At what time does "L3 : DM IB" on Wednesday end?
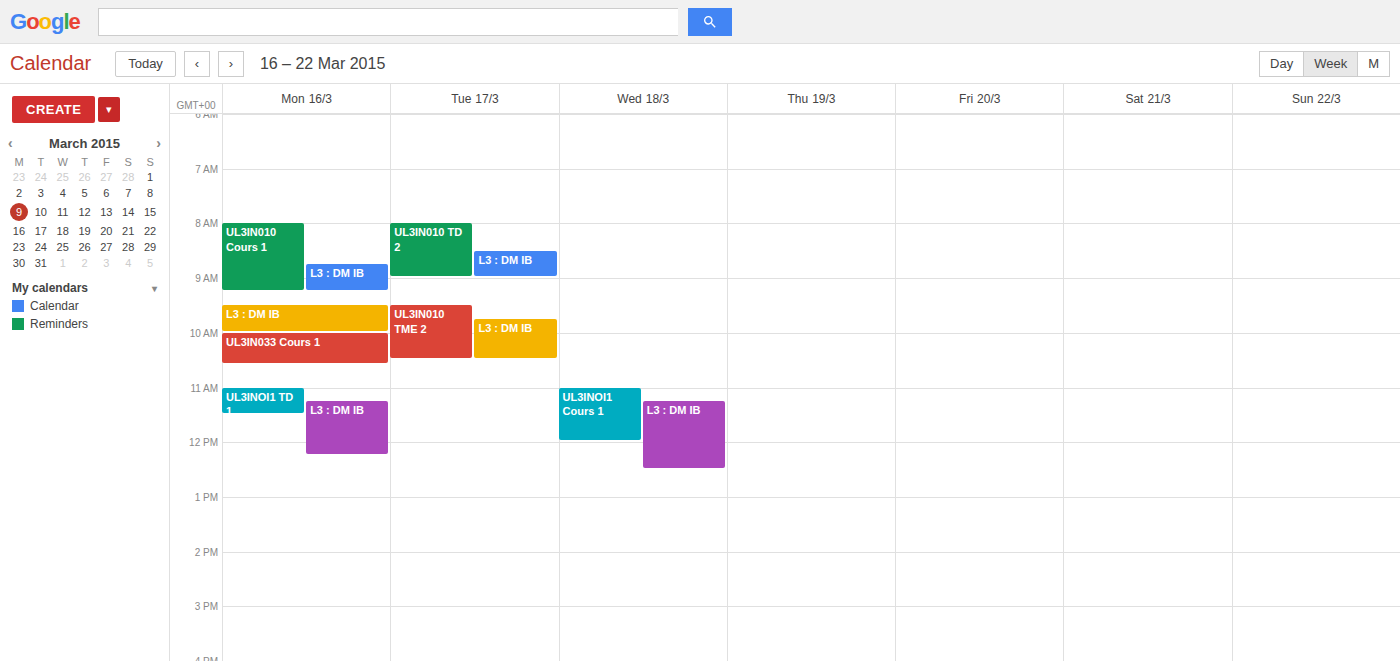
12:30 PM